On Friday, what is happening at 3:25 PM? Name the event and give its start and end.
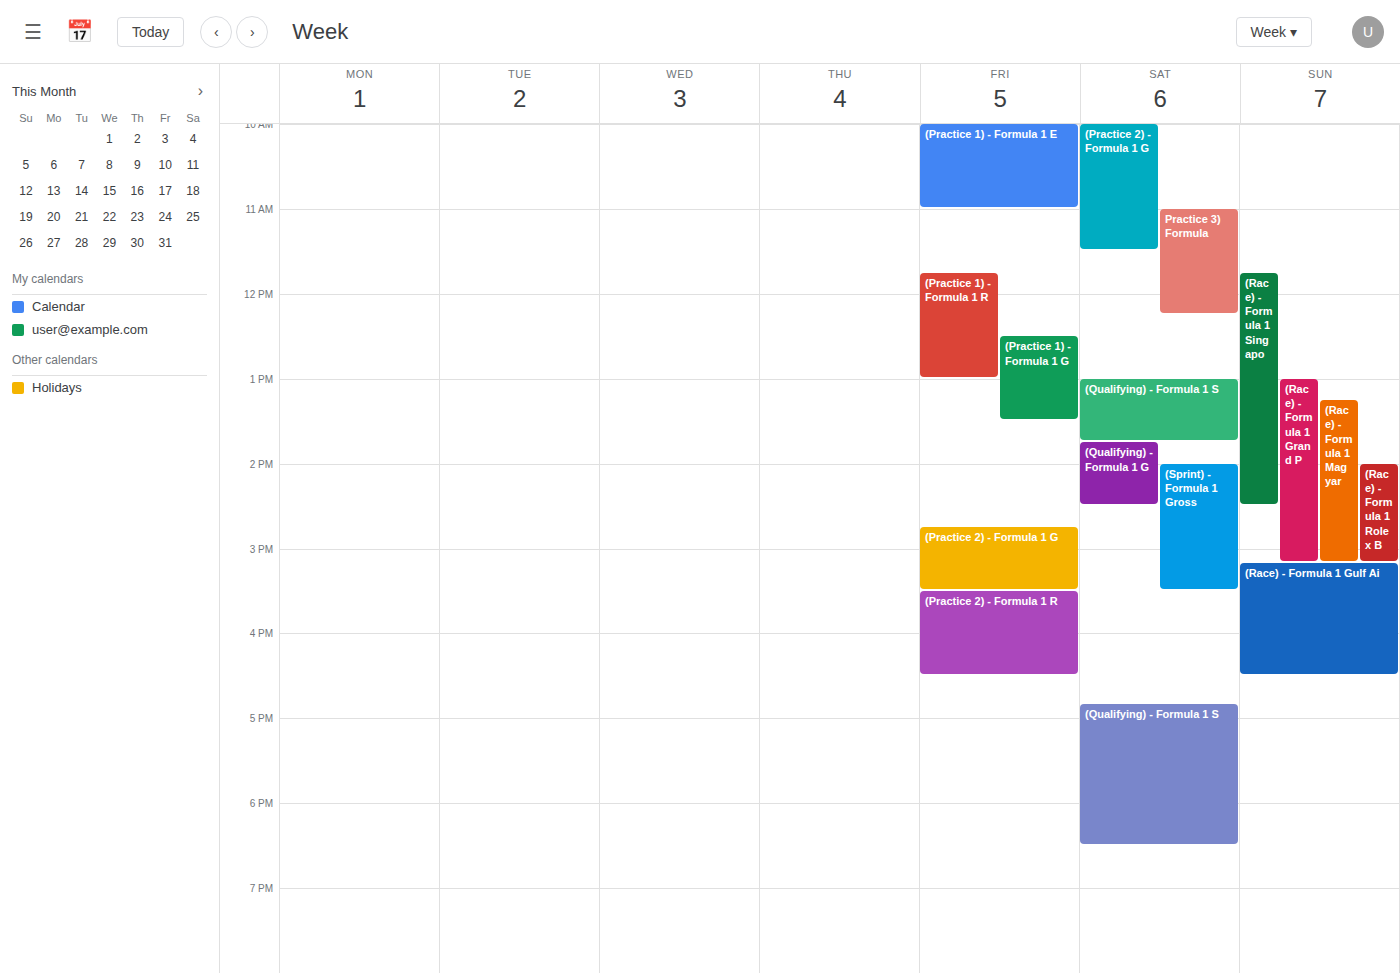
"(Practice 2) - Formula 1 G", 2:45 PM to 3:30 PM